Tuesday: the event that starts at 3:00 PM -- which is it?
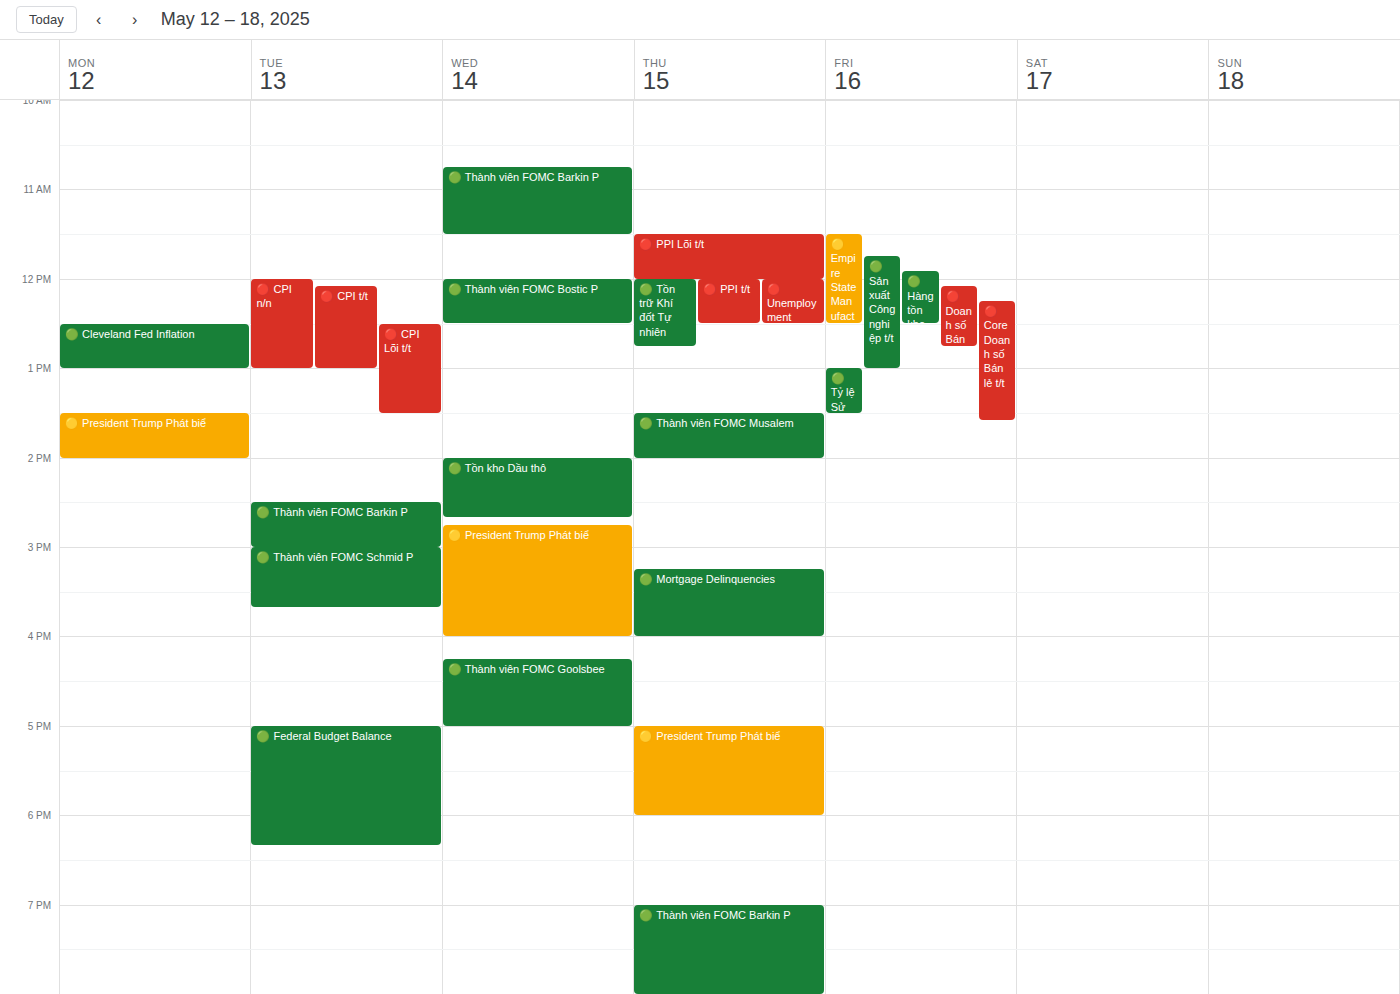
"🟢 Thành viên FOMC Schmid P"